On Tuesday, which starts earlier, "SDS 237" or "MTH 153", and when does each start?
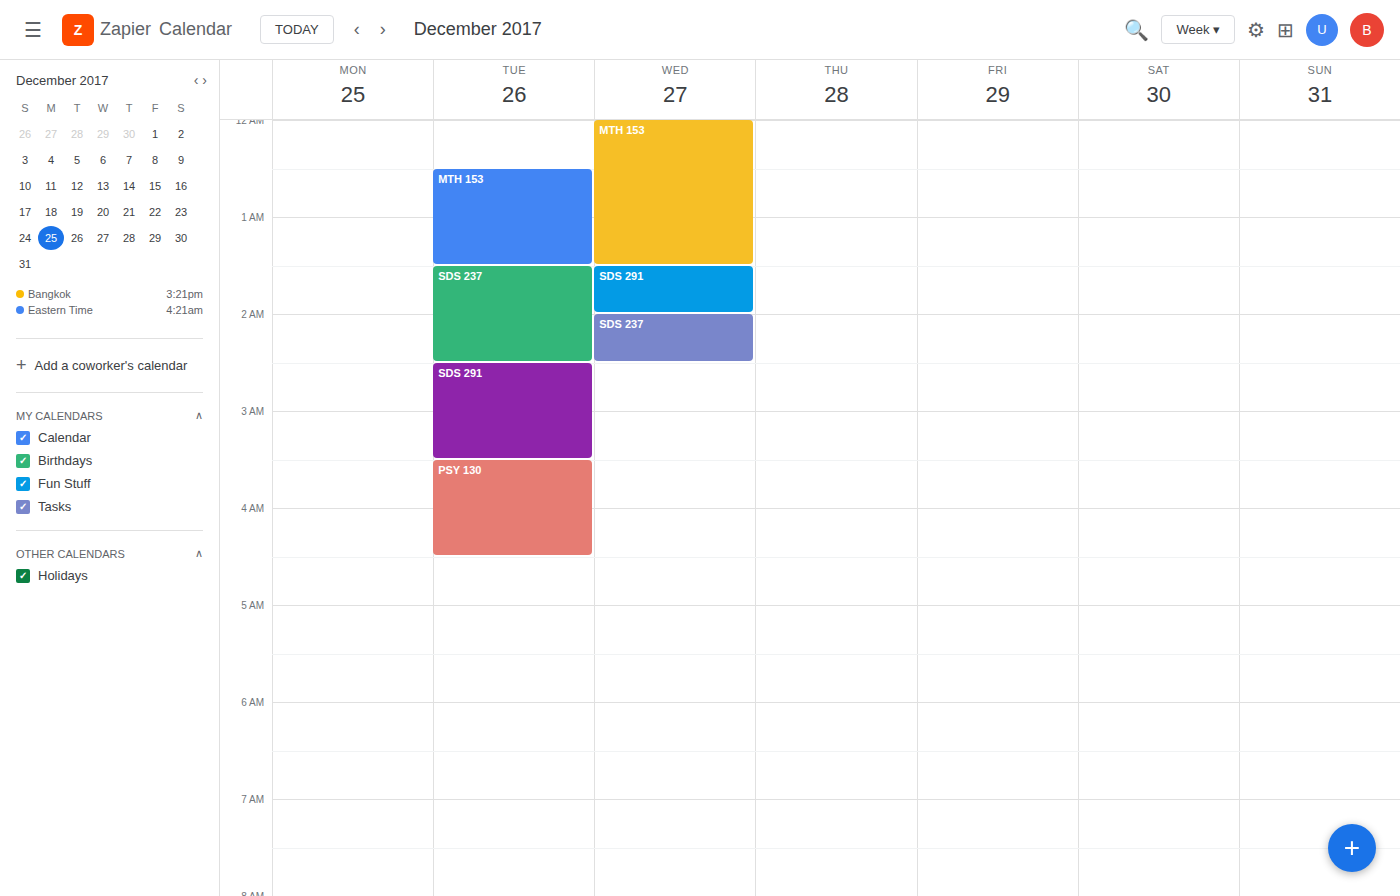
"MTH 153" 12:30 AM; "SDS 237" 1:30 AM.